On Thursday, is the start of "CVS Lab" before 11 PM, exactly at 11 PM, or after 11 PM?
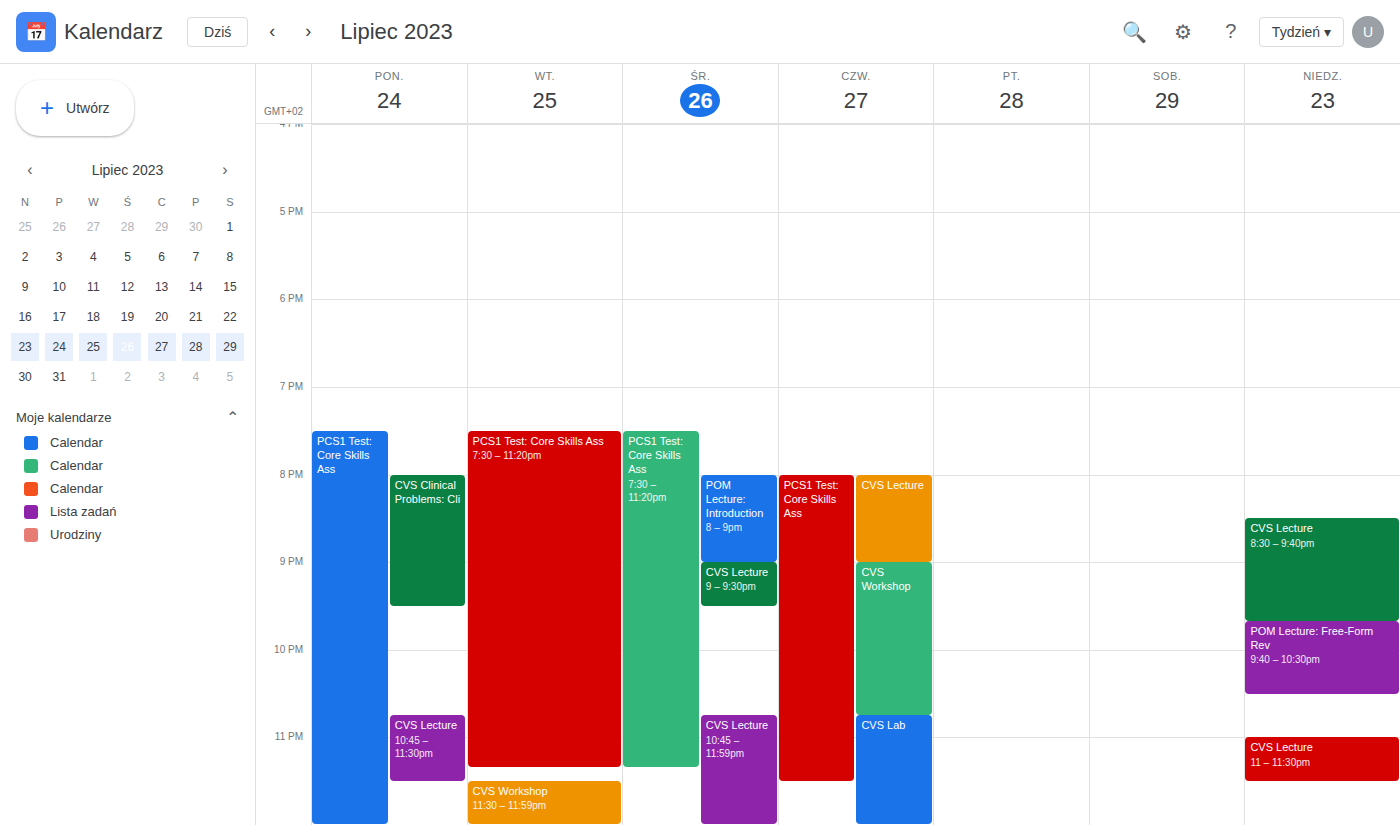
10:45 PM -- before 11 PM, 15 minutes above the 11 PM line.